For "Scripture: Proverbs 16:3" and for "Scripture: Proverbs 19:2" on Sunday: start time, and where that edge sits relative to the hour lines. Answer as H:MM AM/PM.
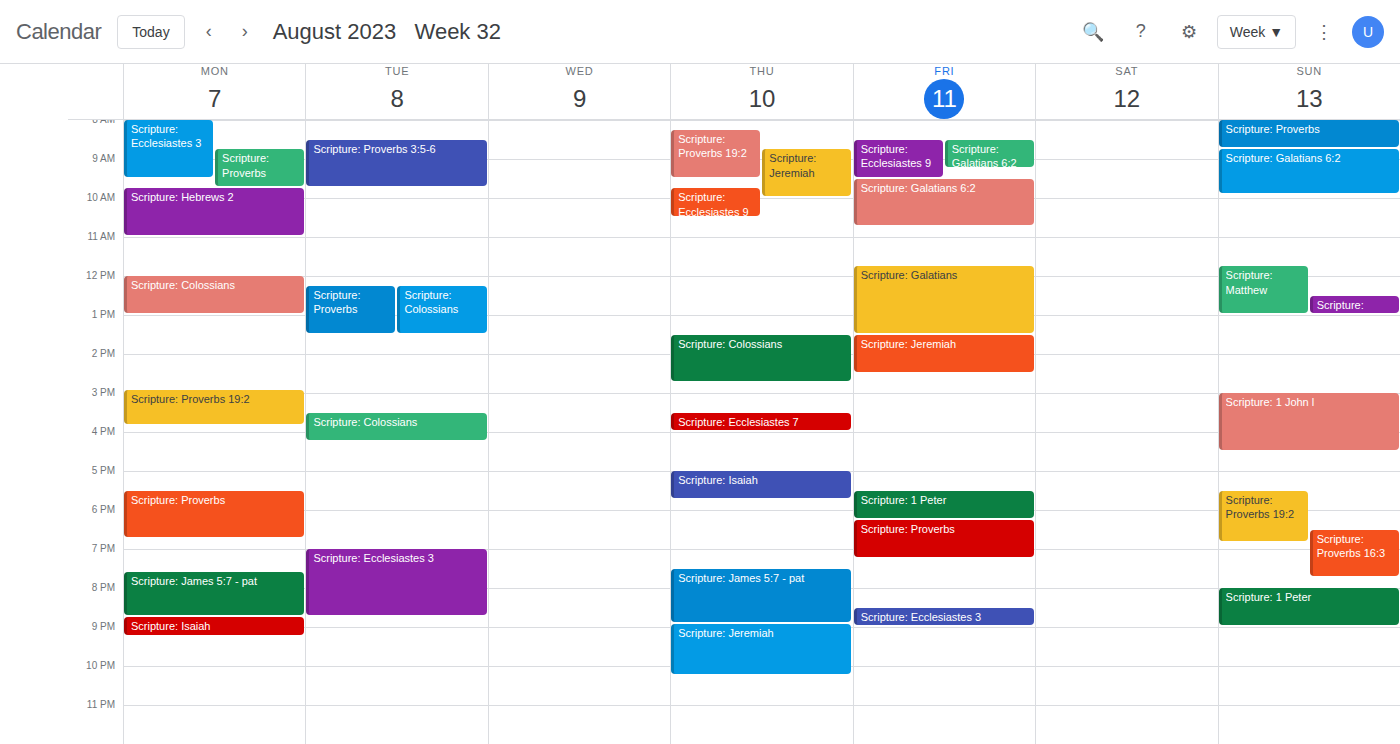
"Scripture: Proverbs 16:3": 6:30 PM, halfway between the 6 PM and 7 PM lines. "Scripture: Proverbs 19:2": 5:30 PM, halfway between the 5 PM and 6 PM lines.